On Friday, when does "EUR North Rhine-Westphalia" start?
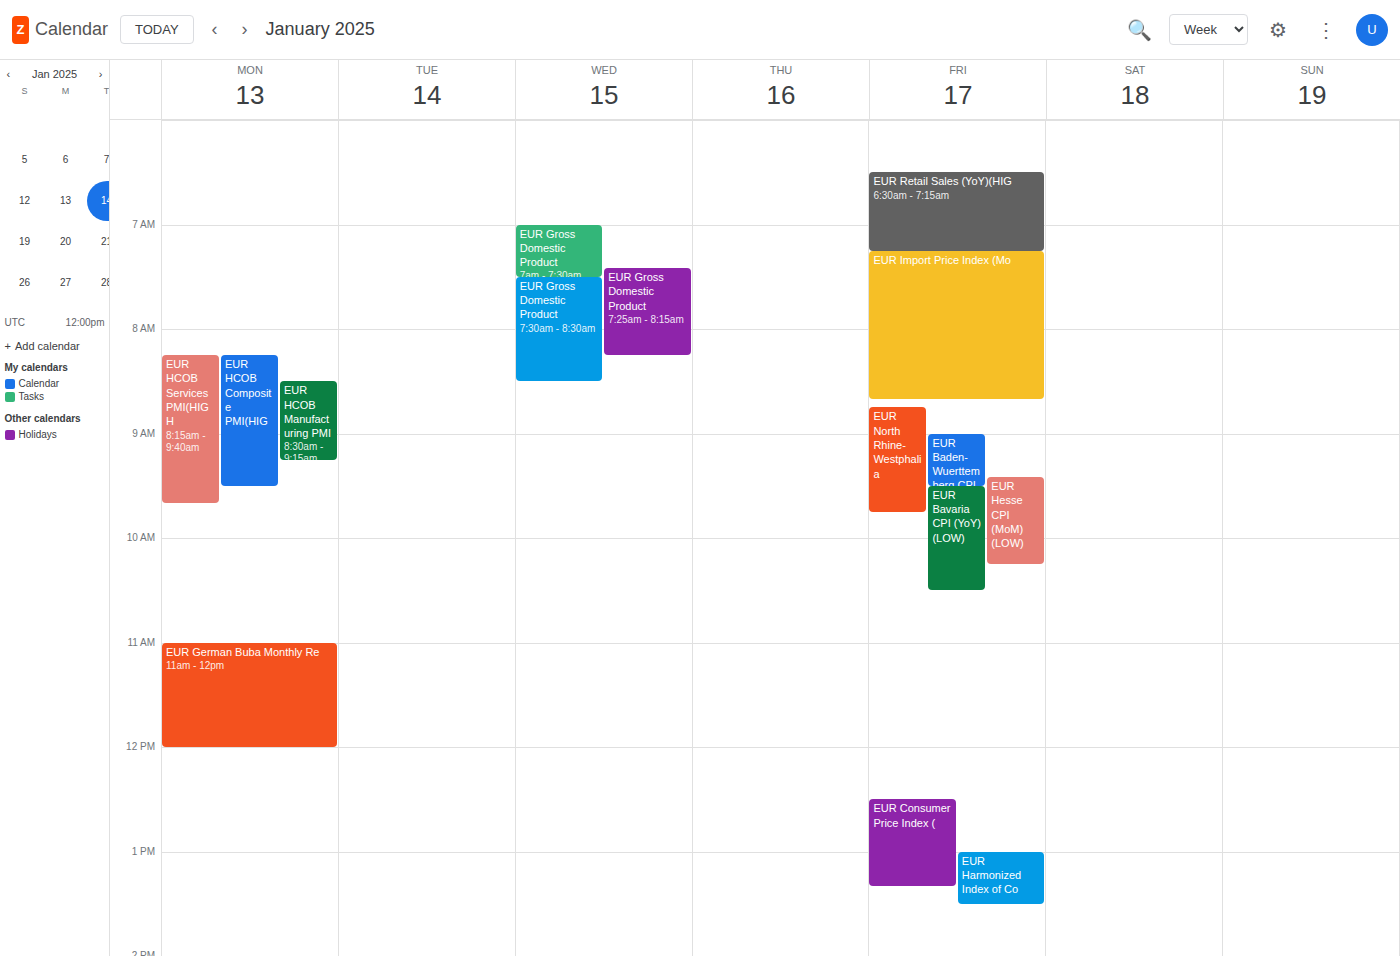
8:45 AM